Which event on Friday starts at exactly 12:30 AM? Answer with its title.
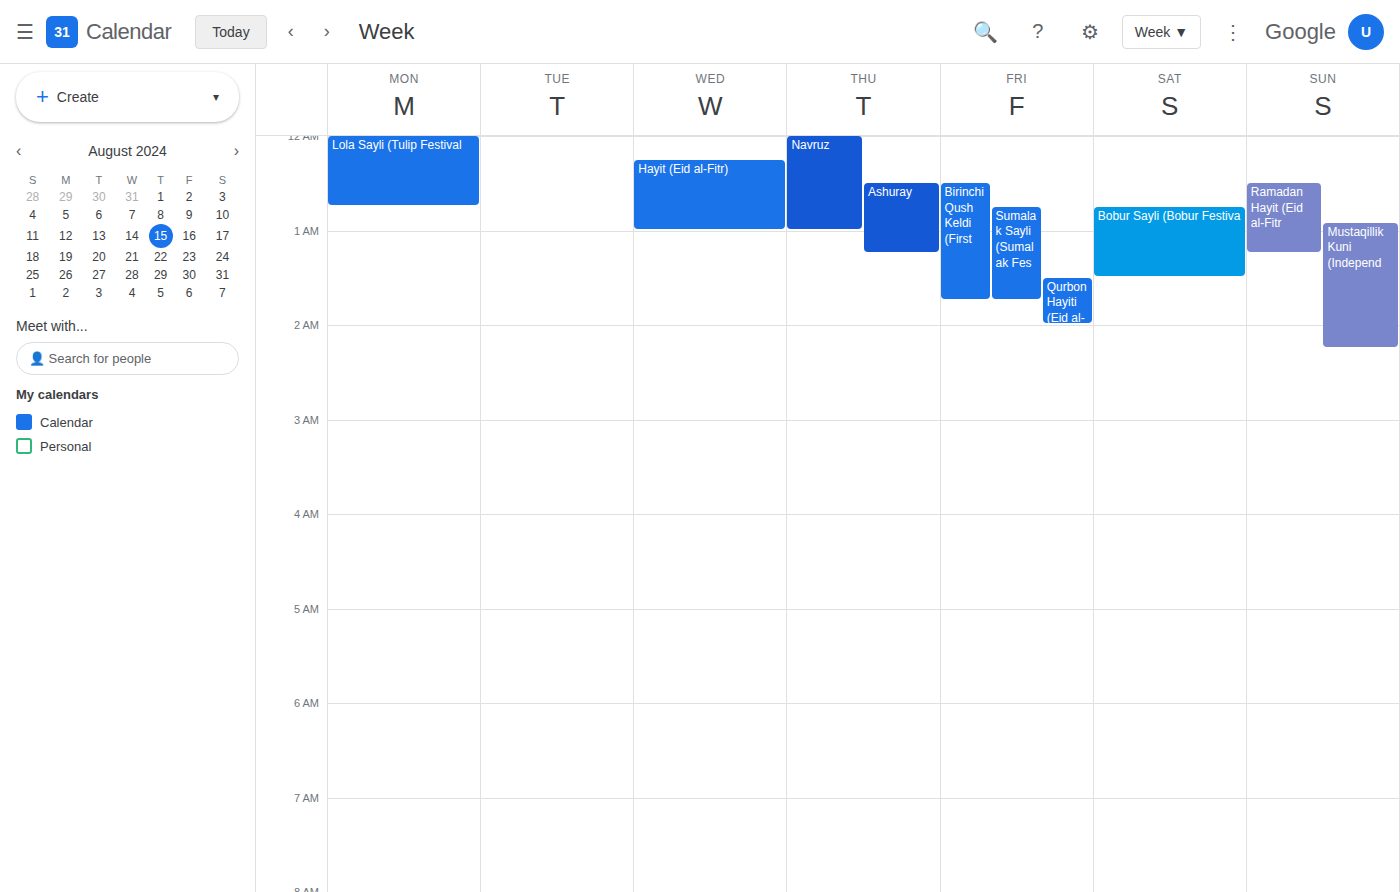
"Birinchi Qush Keldi (First"